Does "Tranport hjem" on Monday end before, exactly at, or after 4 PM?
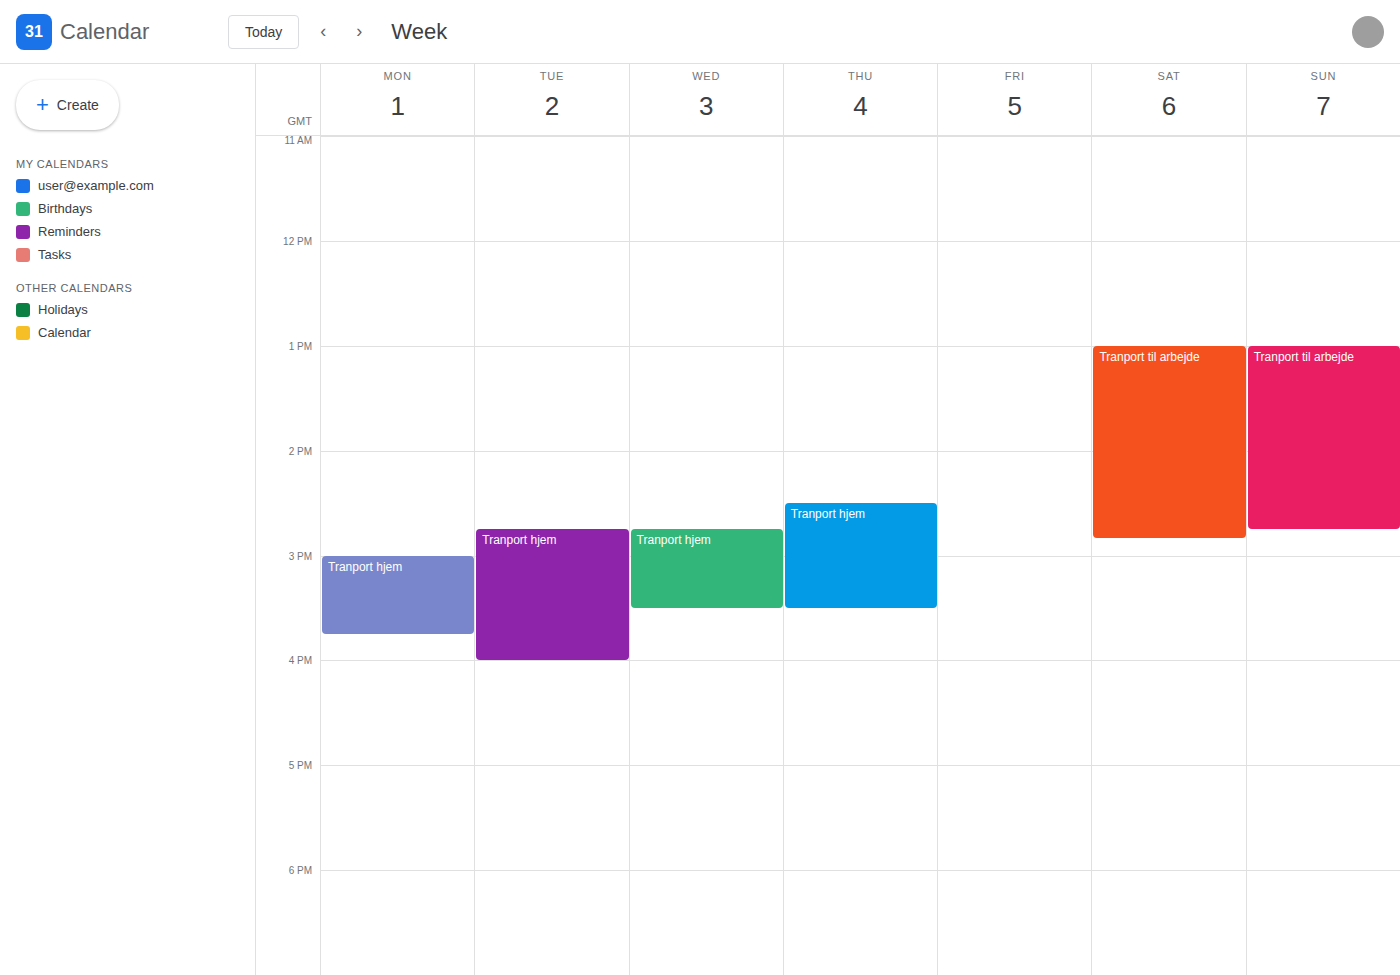
3:45 PM -- before 4 PM, 15 minutes above the 4 PM line.